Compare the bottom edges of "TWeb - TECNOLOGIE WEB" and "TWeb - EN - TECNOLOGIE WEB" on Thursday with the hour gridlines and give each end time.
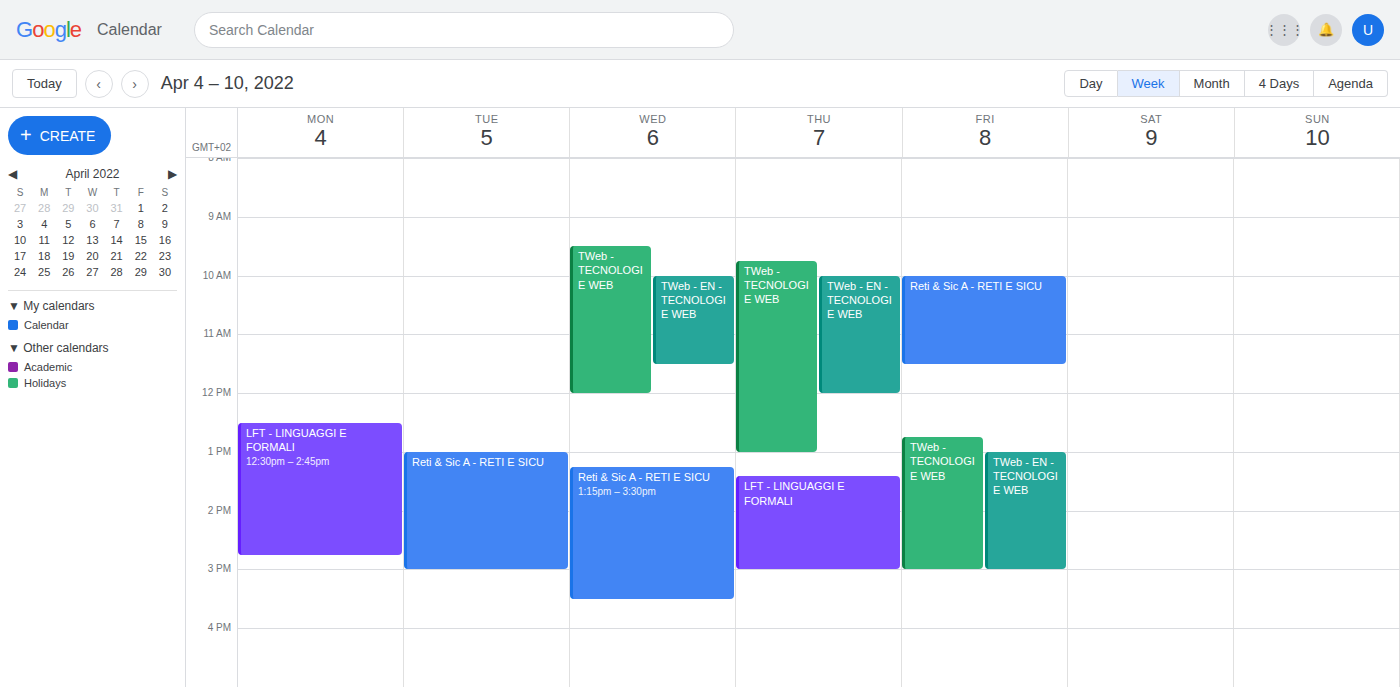
"TWeb - TECNOLOGIE WEB": 1:00 PM, exactly on the 1 PM line. "TWeb - EN - TECNOLOGIE WEB": 12:00 PM, exactly on the 12 PM line.